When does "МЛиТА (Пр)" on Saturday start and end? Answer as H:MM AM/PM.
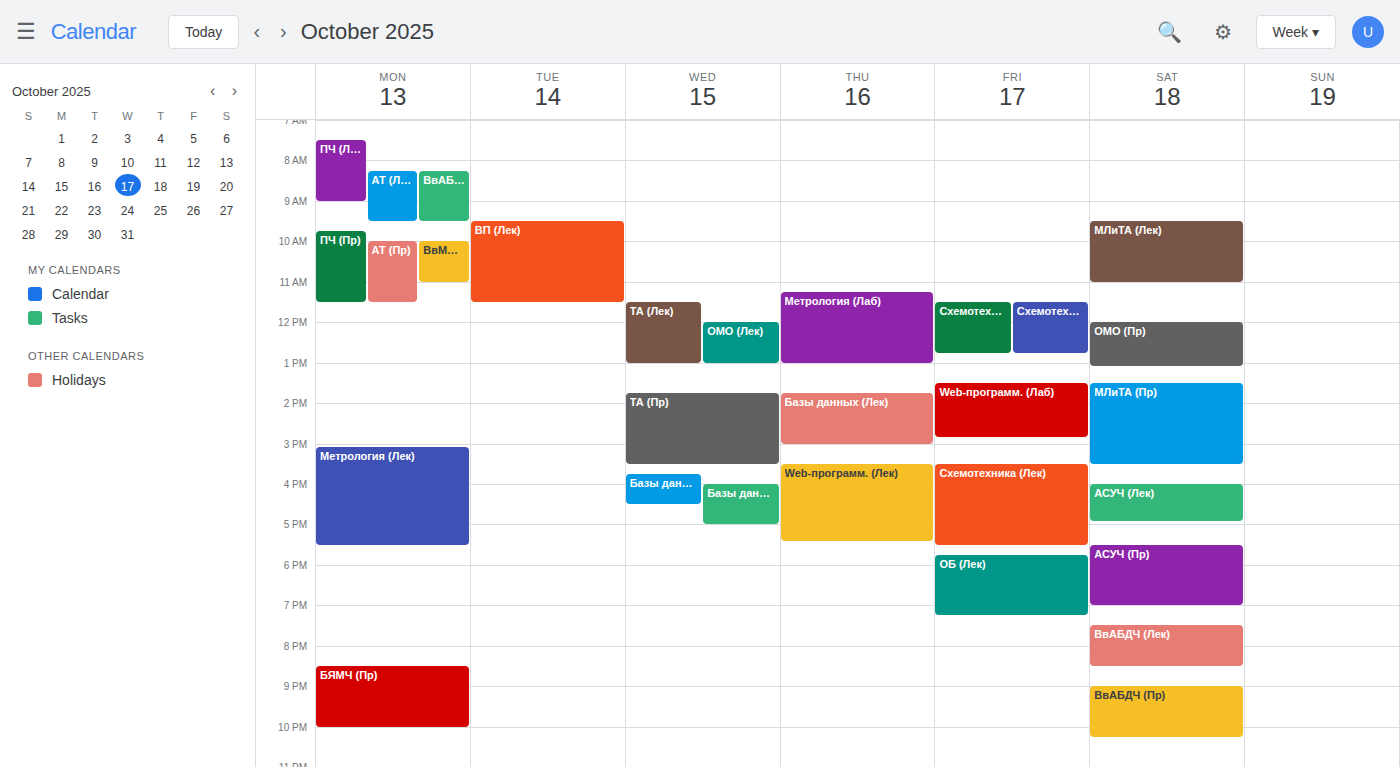
1:30 PM to 3:30 PM